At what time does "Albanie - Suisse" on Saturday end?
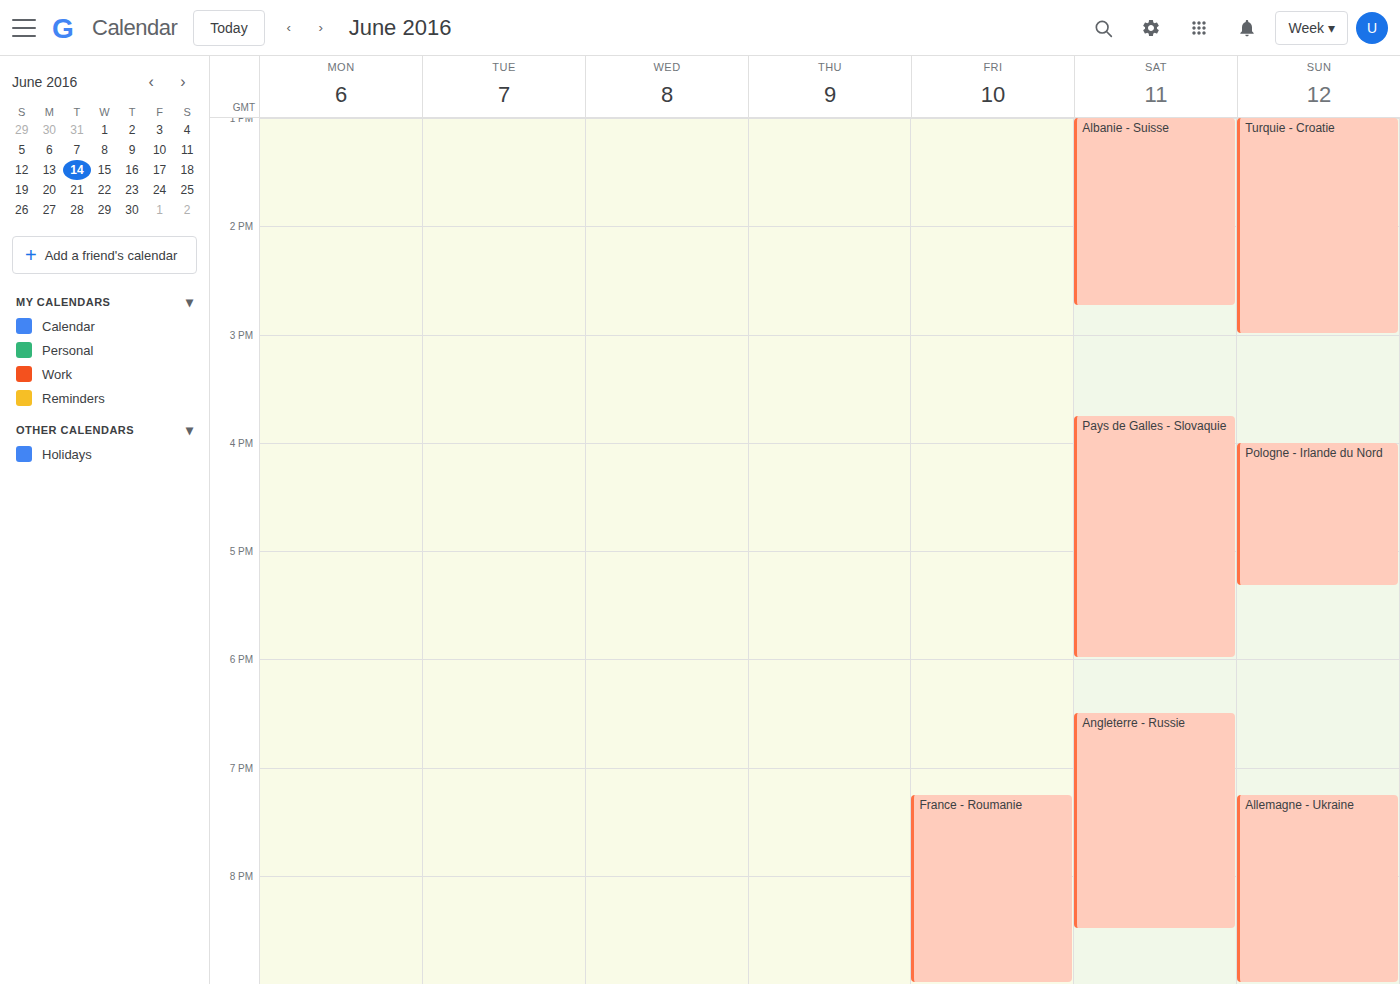
2:45 PM